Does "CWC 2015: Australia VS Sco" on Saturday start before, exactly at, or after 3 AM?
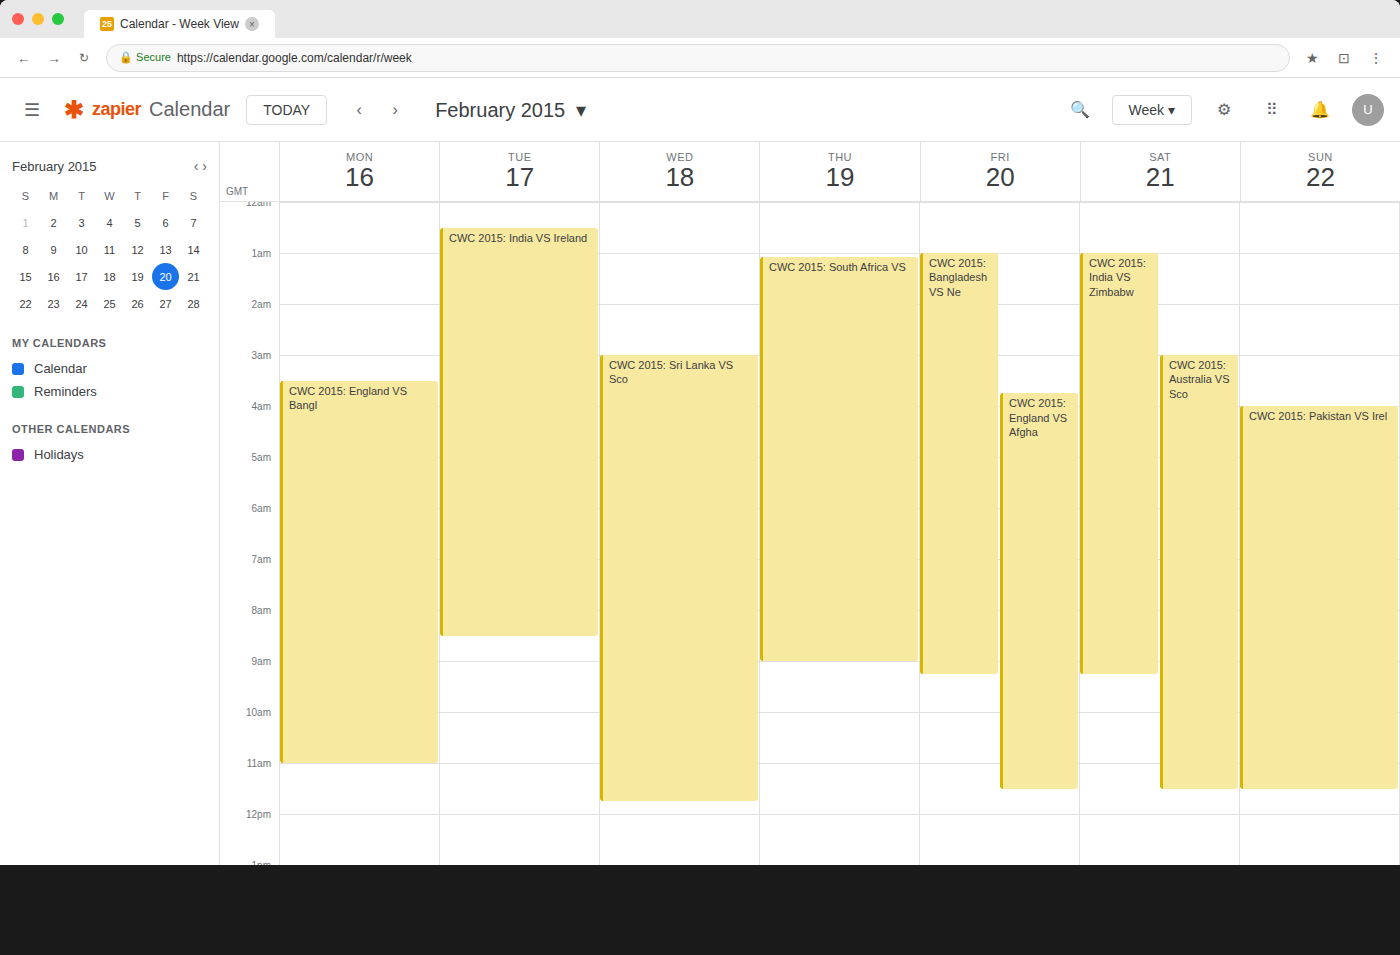
3:00 AM -- exactly at 3 AM, on the 3 AM line.